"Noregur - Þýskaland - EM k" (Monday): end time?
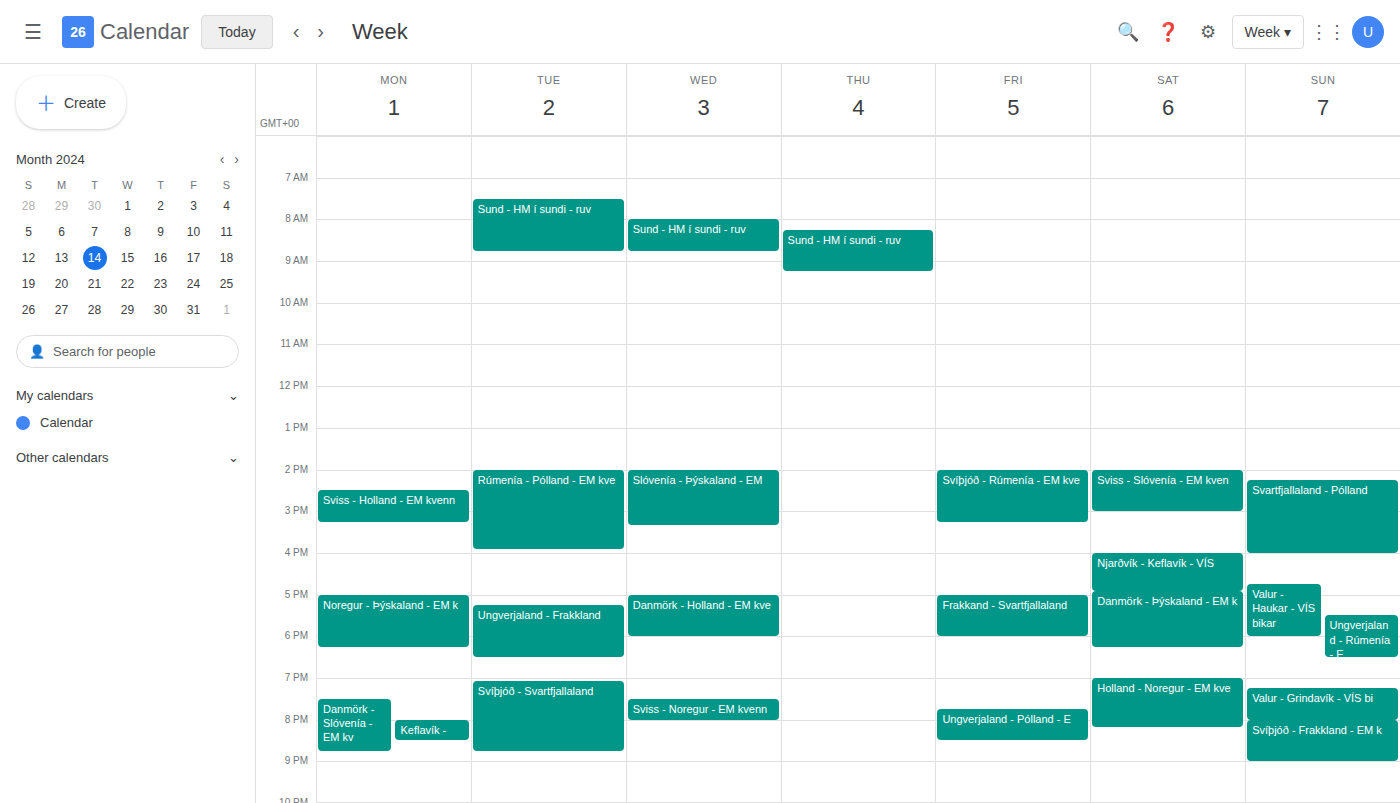
6:15 PM